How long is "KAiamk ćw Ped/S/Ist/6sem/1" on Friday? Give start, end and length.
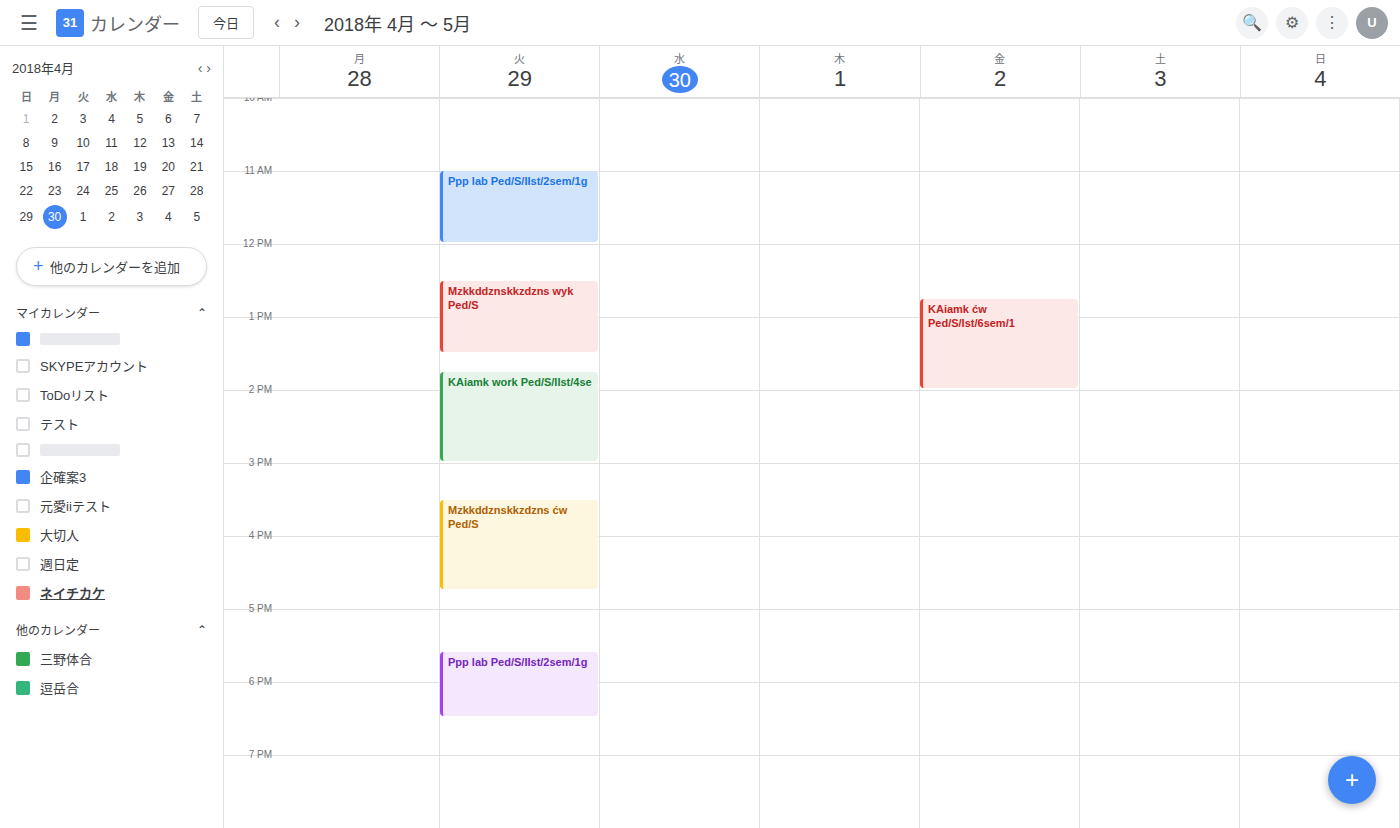
12:45 PM to 2:00 PM, 1 hour 15 minutes